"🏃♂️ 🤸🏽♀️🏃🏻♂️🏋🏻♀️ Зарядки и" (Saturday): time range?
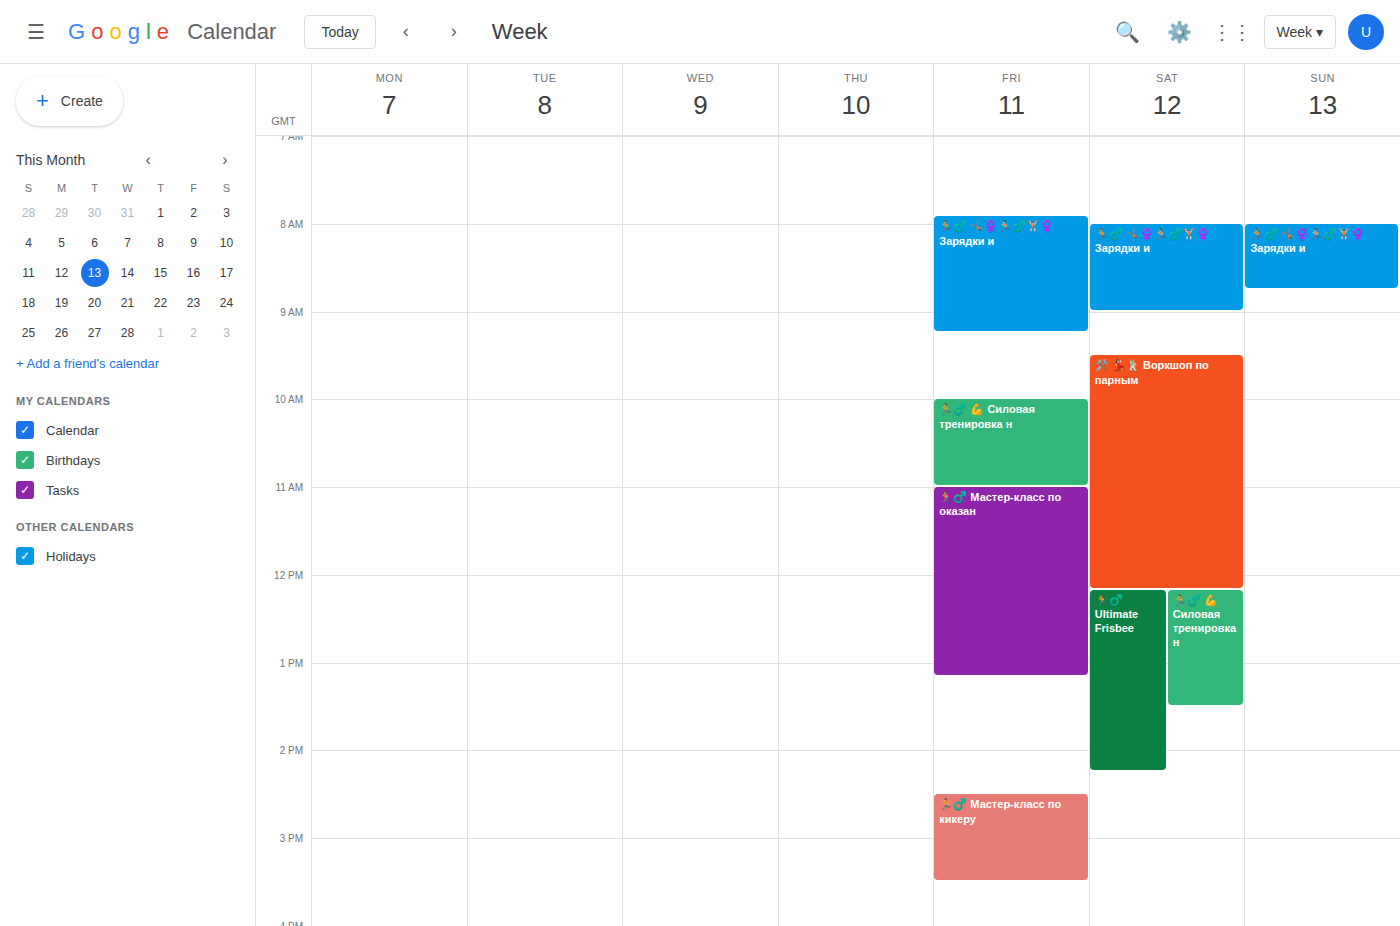
8:00 AM to 9:00 AM